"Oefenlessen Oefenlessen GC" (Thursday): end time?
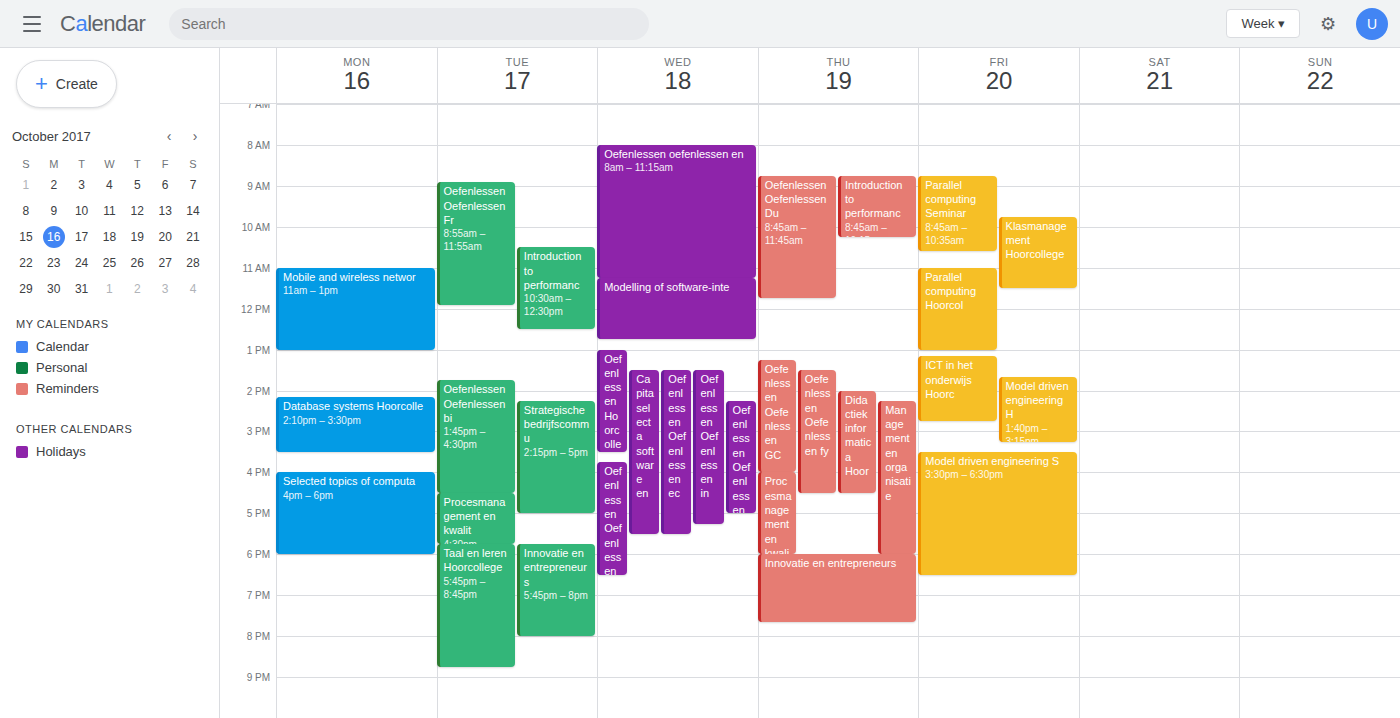
16:00